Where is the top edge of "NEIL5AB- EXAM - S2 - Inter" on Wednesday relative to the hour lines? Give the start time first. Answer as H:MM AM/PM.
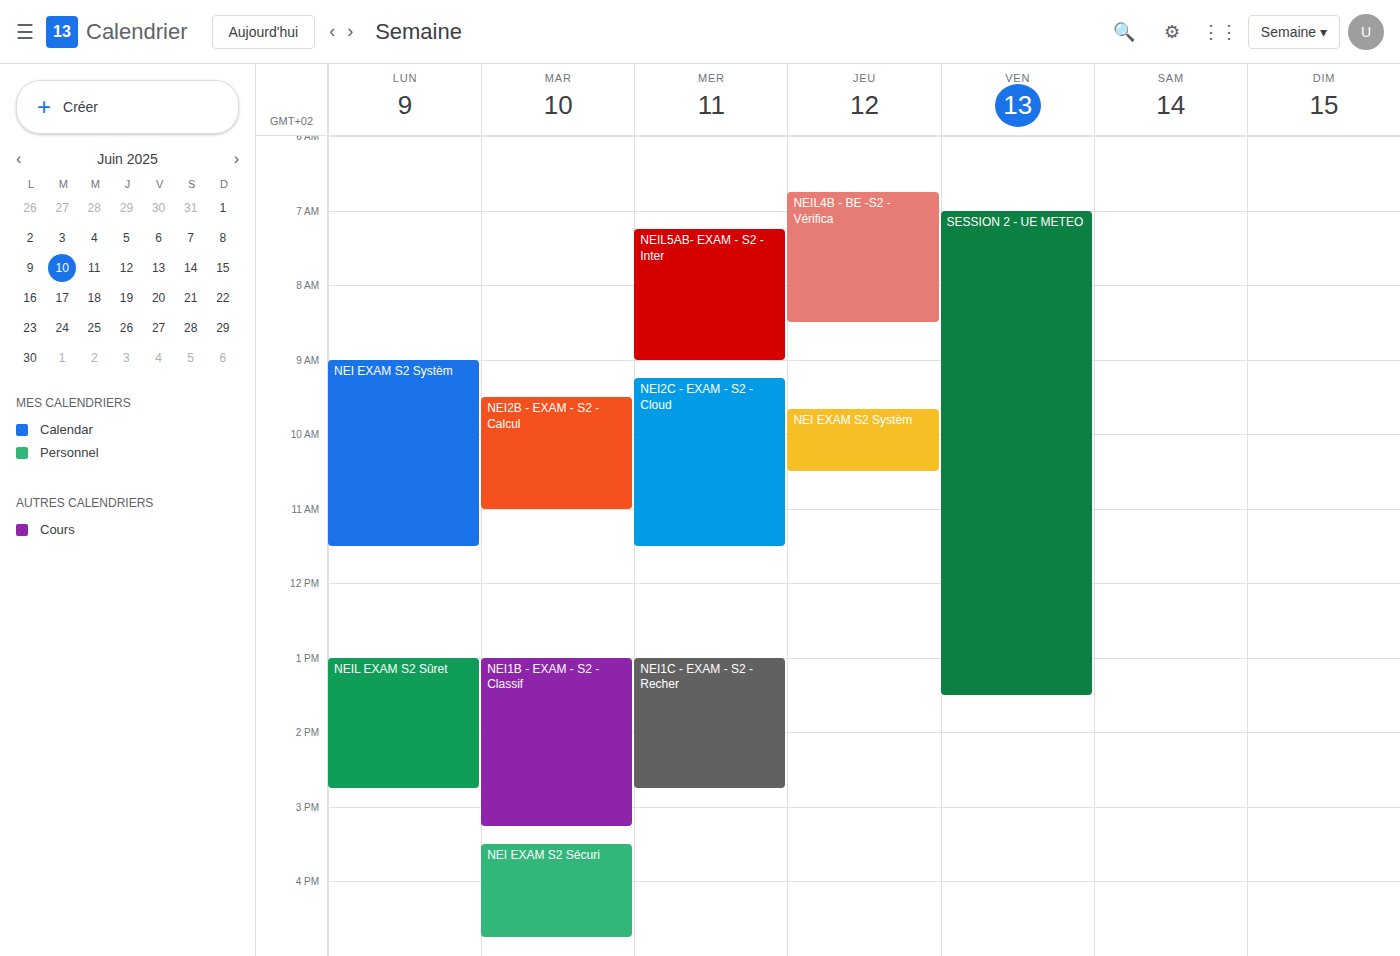
7:15 AM -- neither: a quarter of the way from the 7 AM line to the 8 AM line.